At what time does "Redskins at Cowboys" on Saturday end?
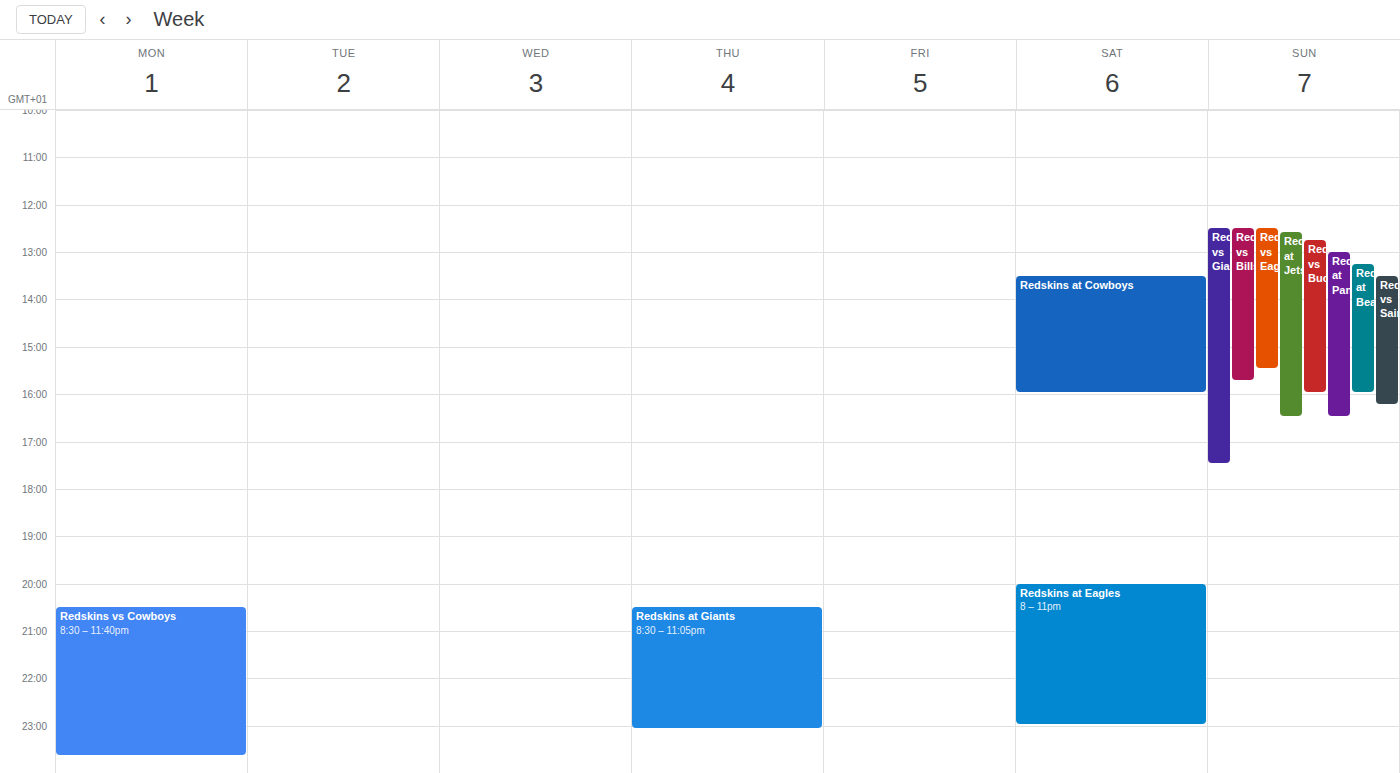
4:00 PM